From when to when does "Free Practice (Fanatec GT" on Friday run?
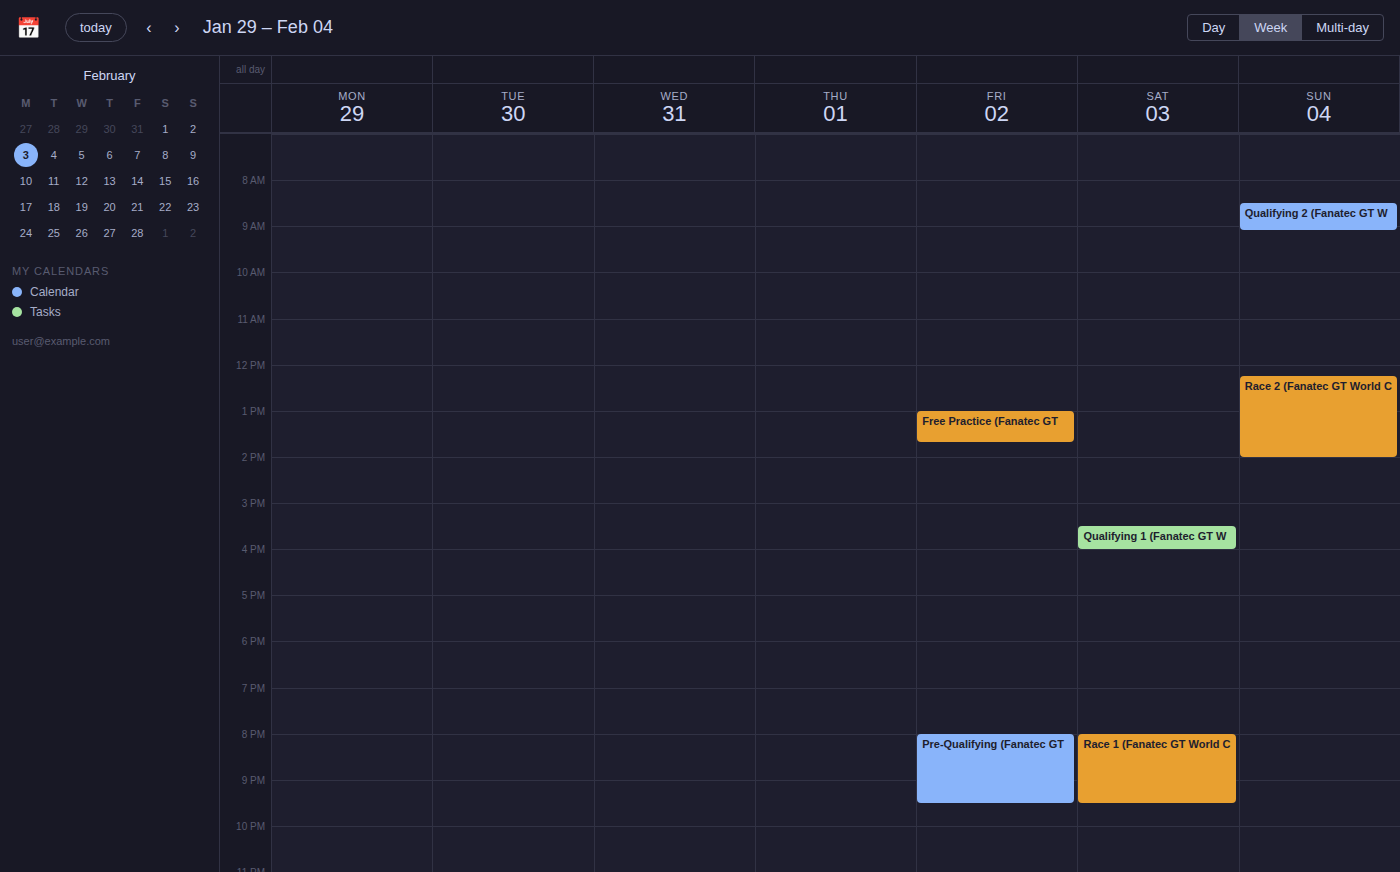
13:00 to 13:40